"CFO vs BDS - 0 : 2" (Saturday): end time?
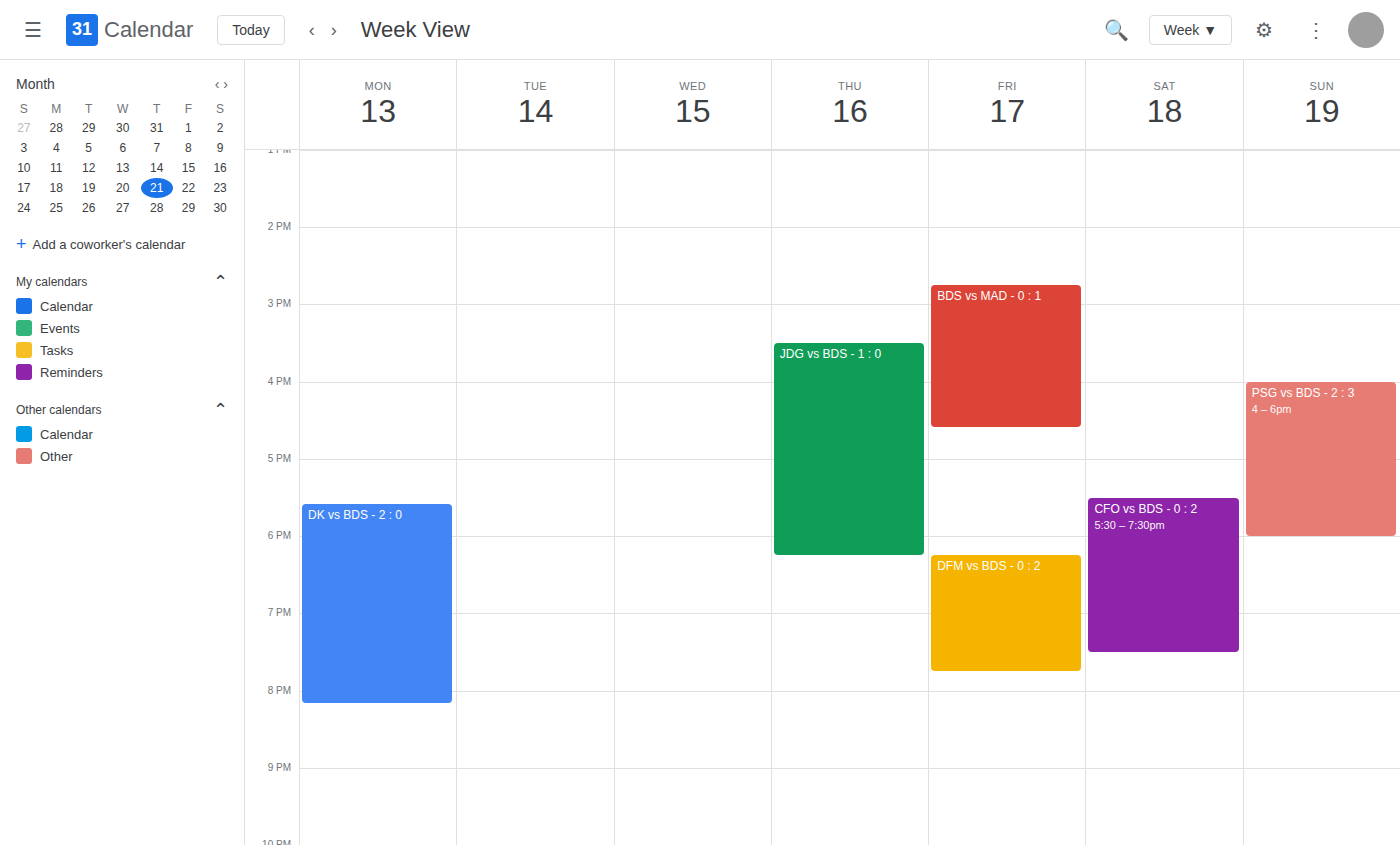
19:30